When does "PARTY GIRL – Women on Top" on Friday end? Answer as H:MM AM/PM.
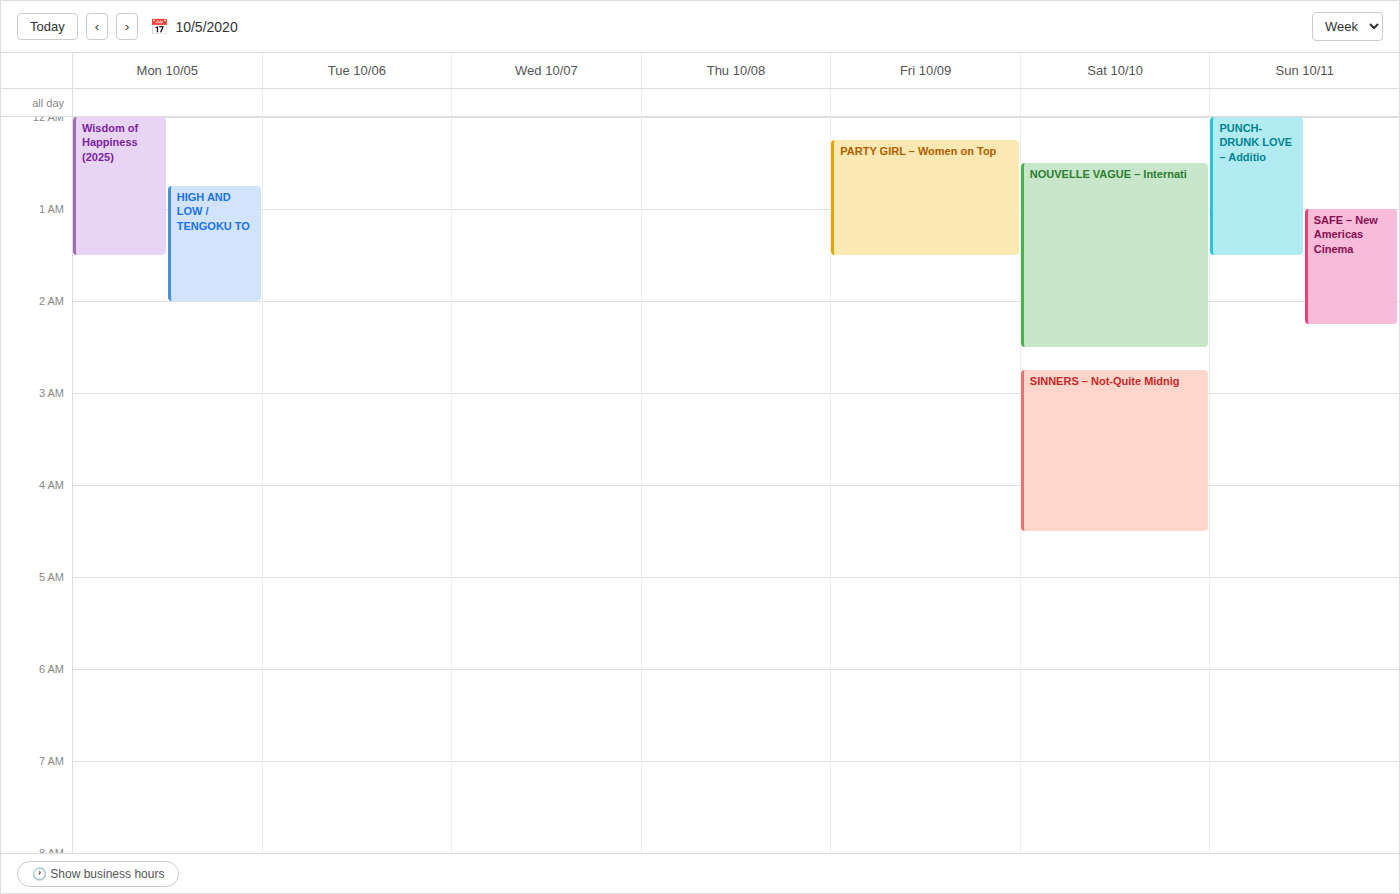
1:30 AM